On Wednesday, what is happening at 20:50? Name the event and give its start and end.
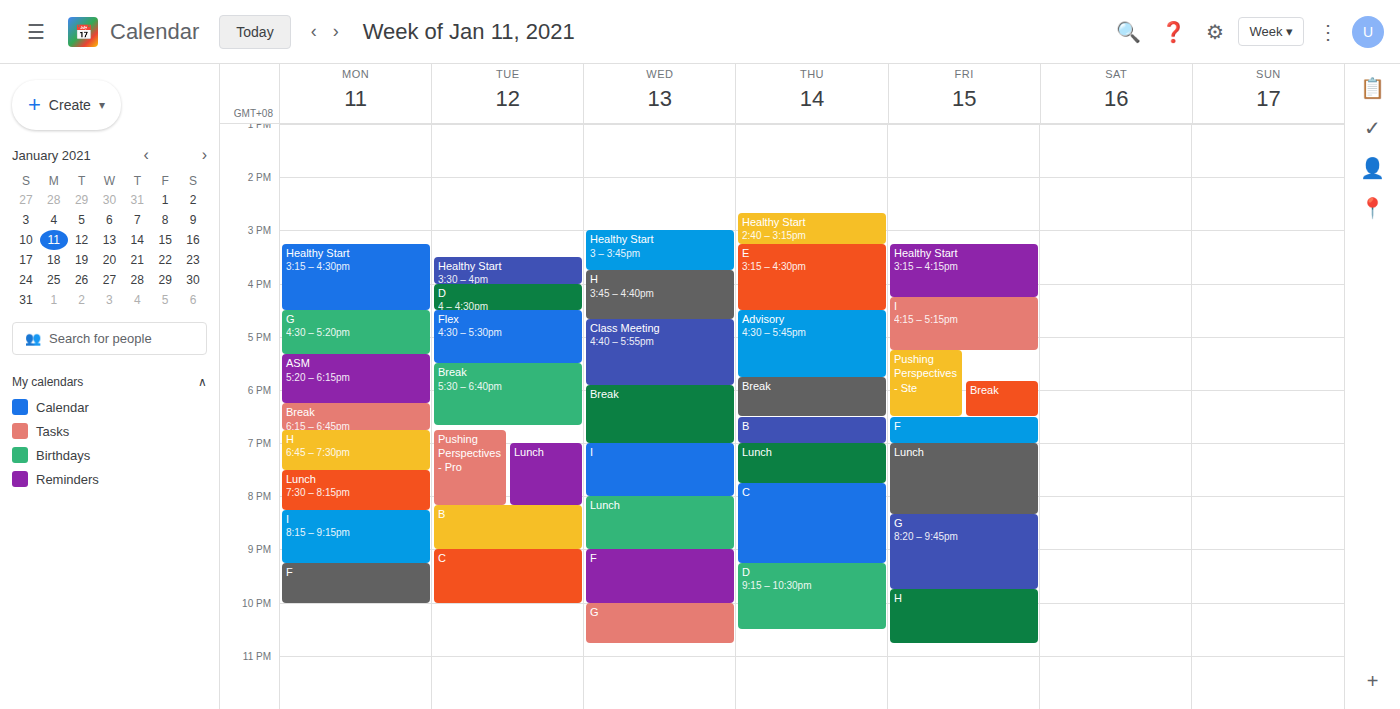
"Lunch", 20:00 to 21:00